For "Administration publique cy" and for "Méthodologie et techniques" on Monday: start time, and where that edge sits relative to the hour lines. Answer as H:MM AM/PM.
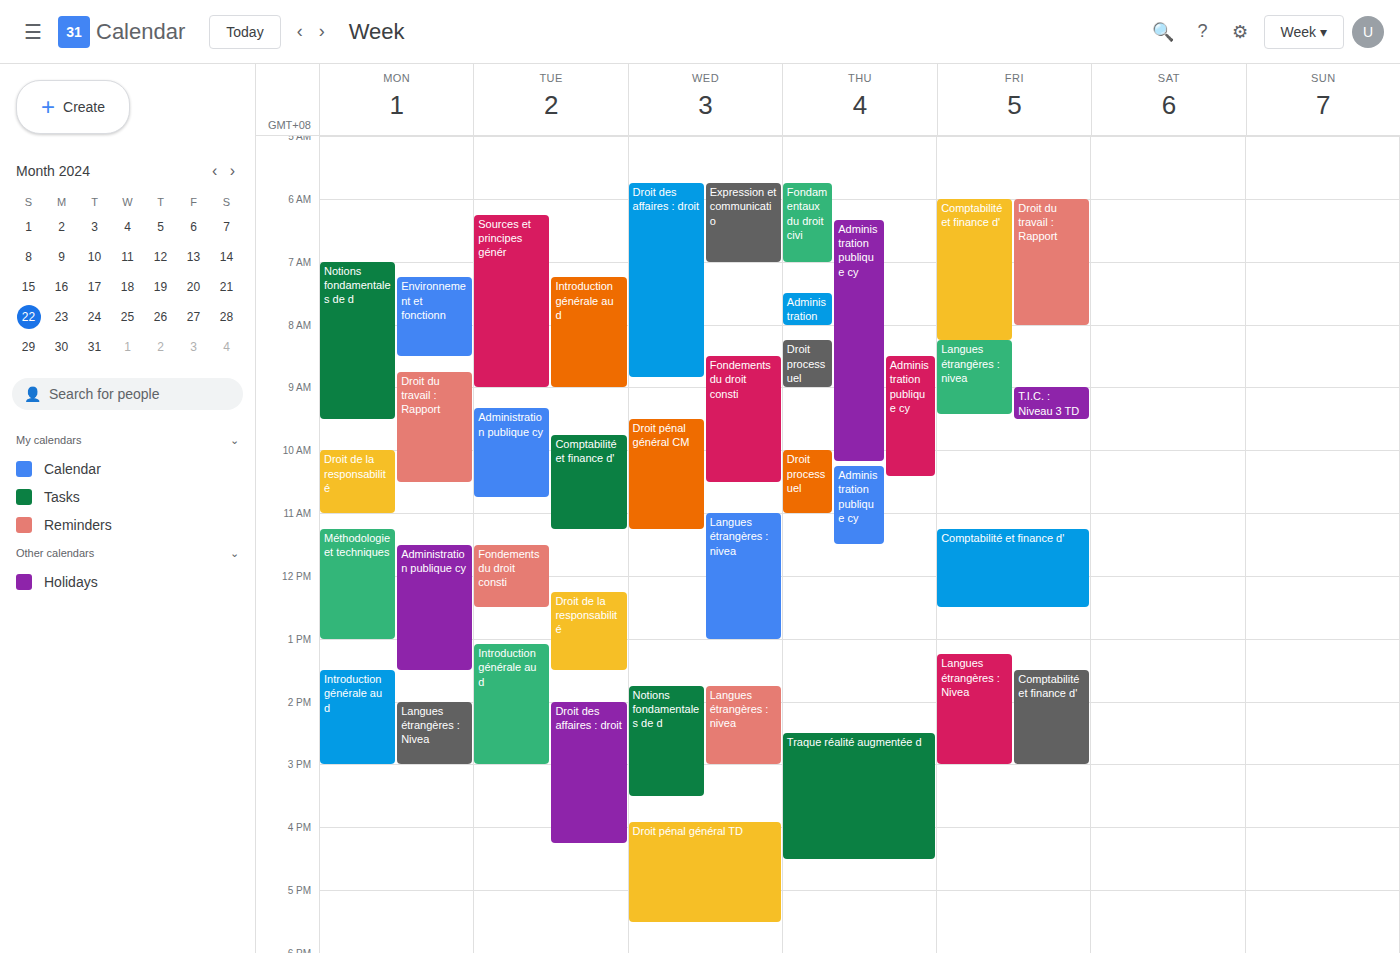
"Administration publique cy": 11:30 AM, halfway between the 11 AM and 12 PM lines. "Méthodologie et techniques": 11:15 AM, neither: a quarter of the way from the 11 AM line to the 12 PM line.